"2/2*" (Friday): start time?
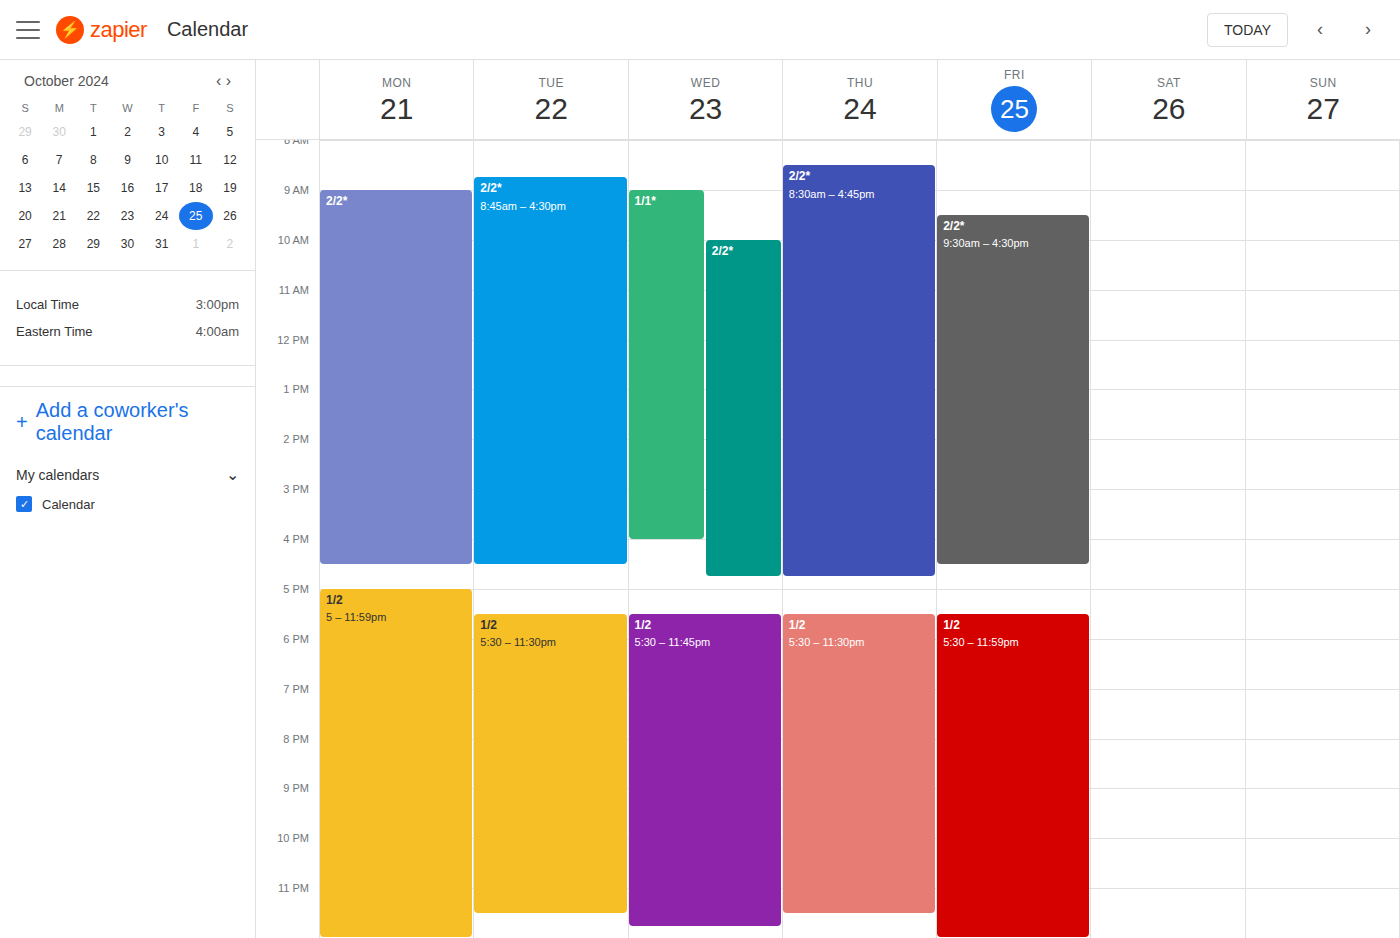
9:30 AM